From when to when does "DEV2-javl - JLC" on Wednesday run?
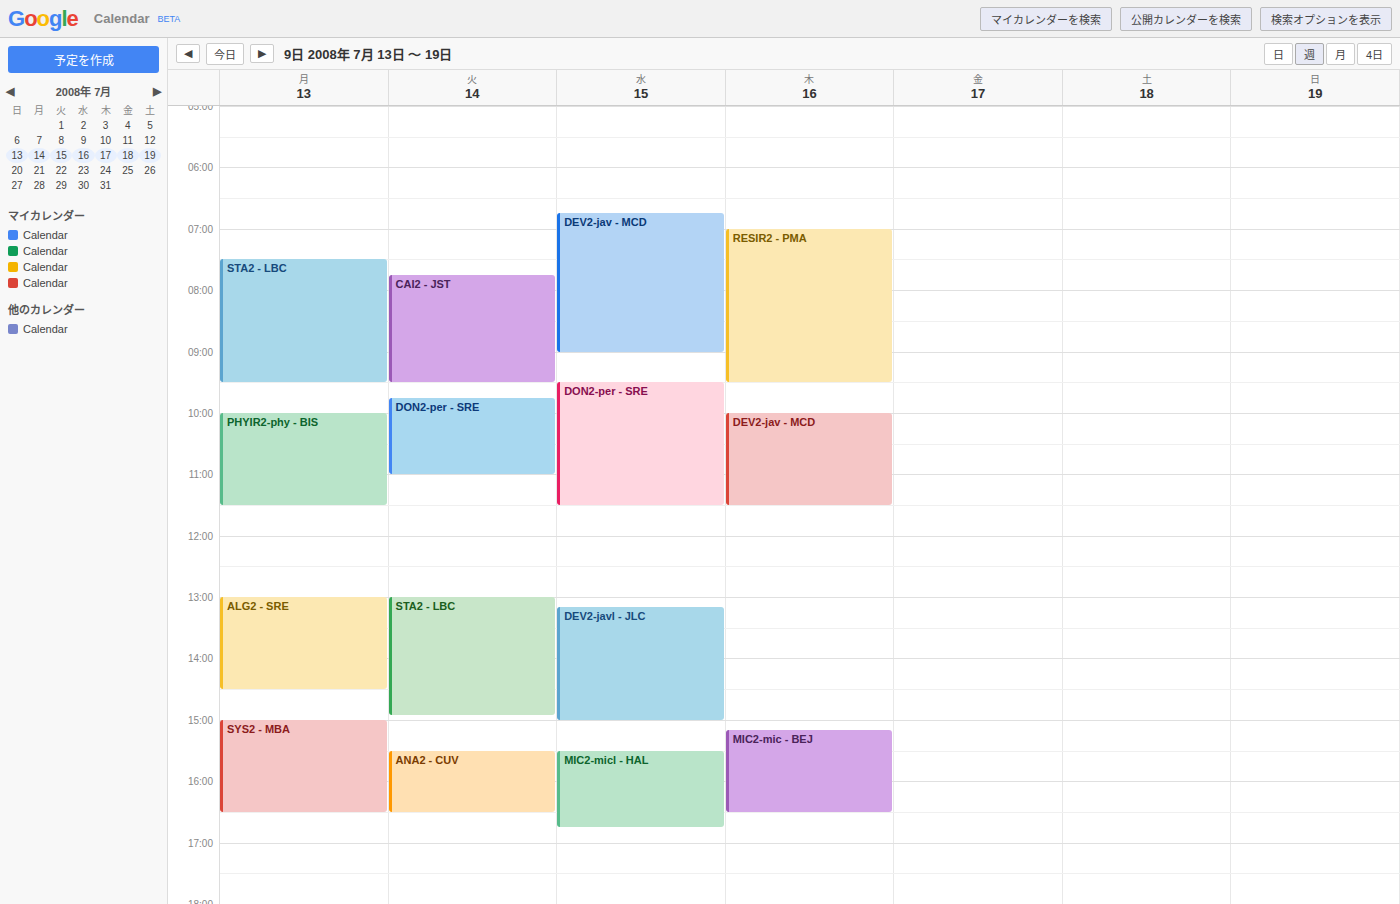
1:10 PM to 3:00 PM